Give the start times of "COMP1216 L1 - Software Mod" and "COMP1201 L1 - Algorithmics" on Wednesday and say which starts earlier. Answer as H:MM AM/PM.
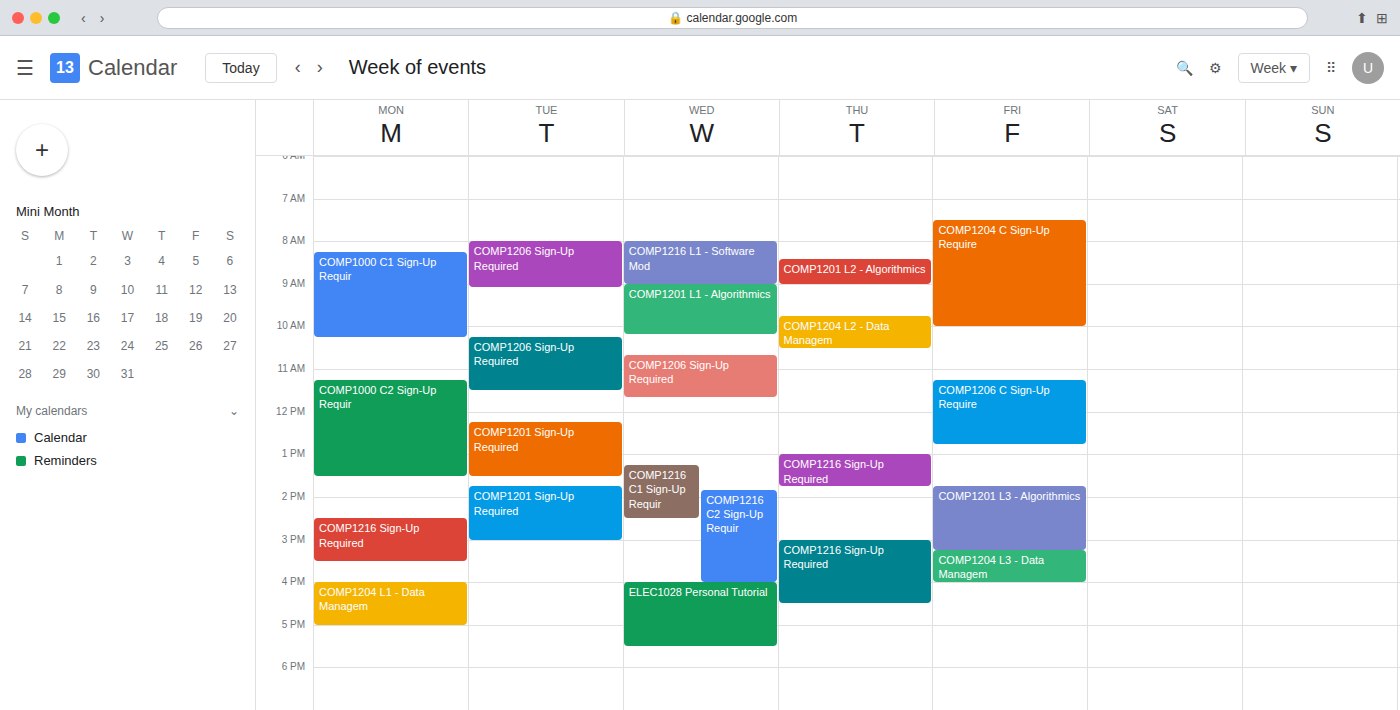
"COMP1216 L1 - Software Mod" 8:00 AM; "COMP1201 L1 - Algorithmics" 9:00 AM.